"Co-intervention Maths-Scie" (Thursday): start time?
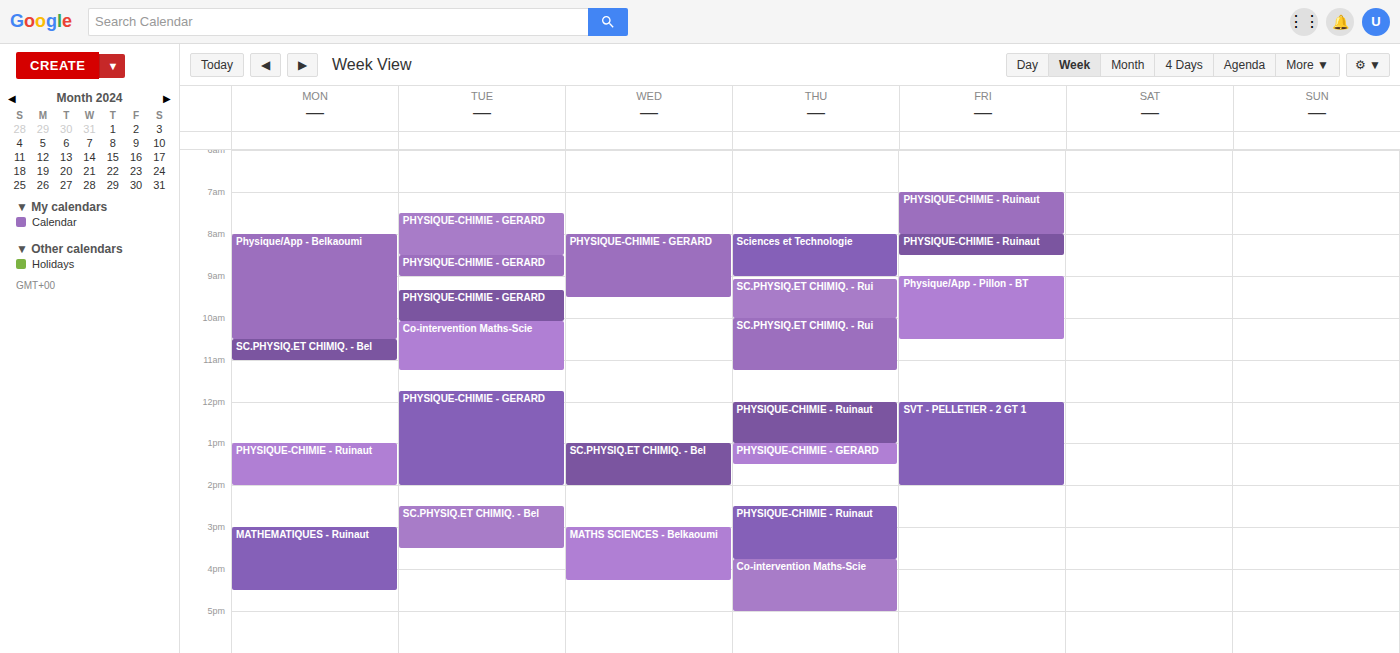
3:45 PM